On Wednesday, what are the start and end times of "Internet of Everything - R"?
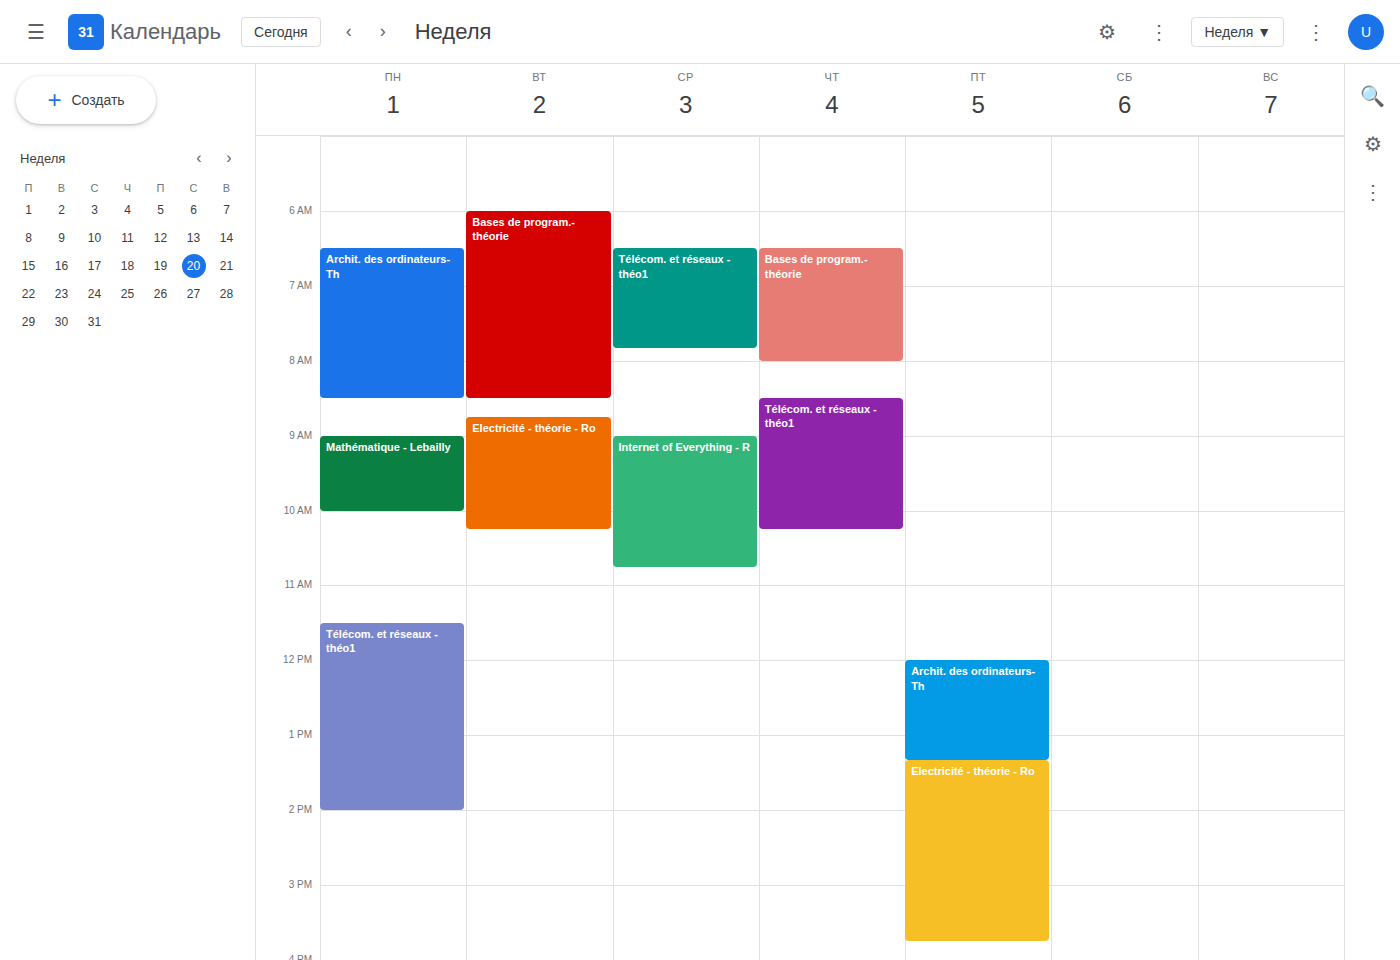
9:00 AM to 10:45 AM